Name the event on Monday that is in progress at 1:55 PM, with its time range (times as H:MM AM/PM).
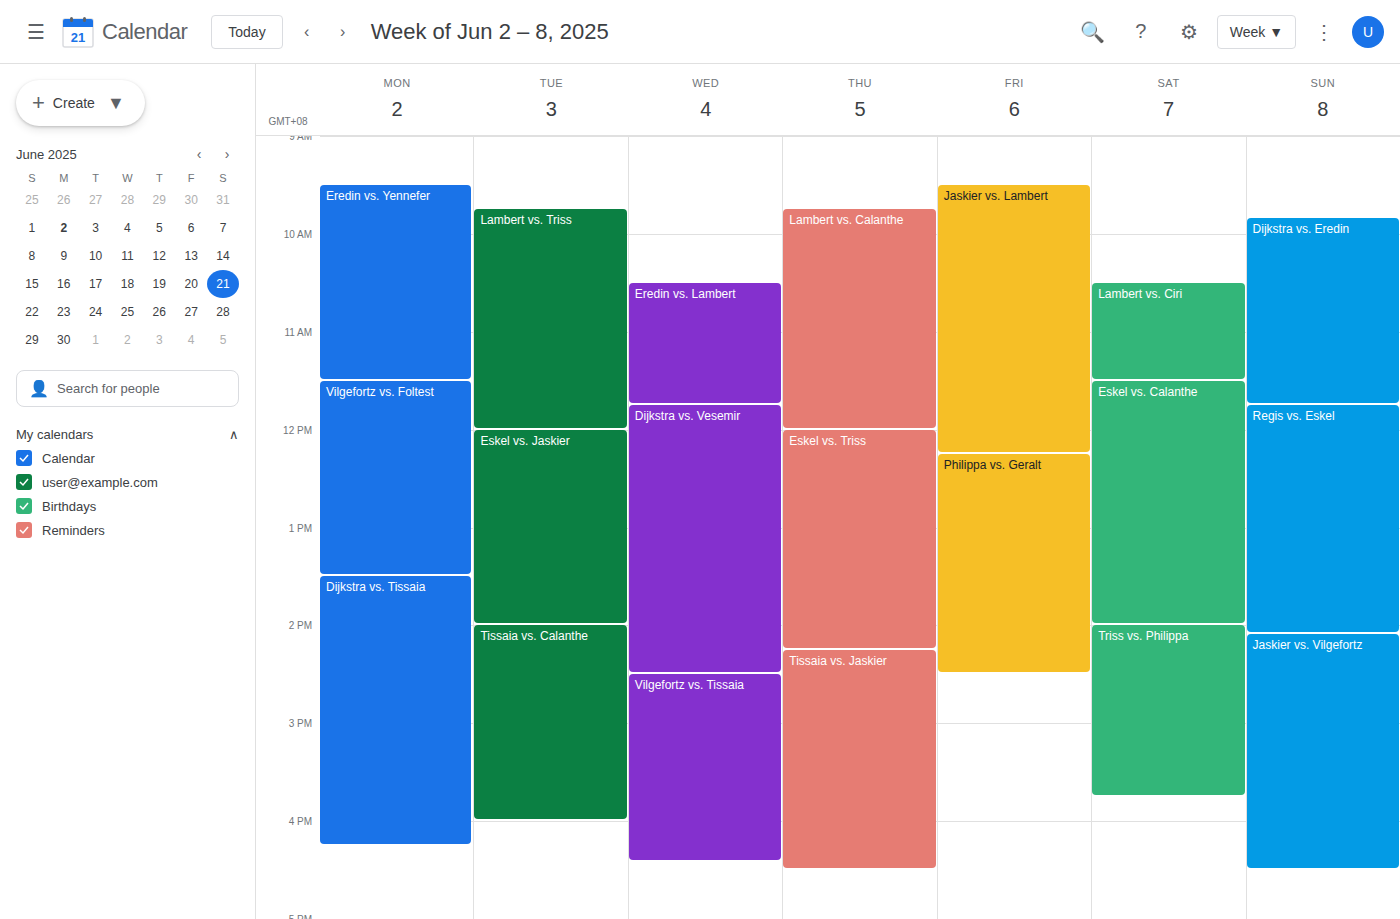
"Dijkstra vs. Tissaia", 1:30 PM to 4:15 PM